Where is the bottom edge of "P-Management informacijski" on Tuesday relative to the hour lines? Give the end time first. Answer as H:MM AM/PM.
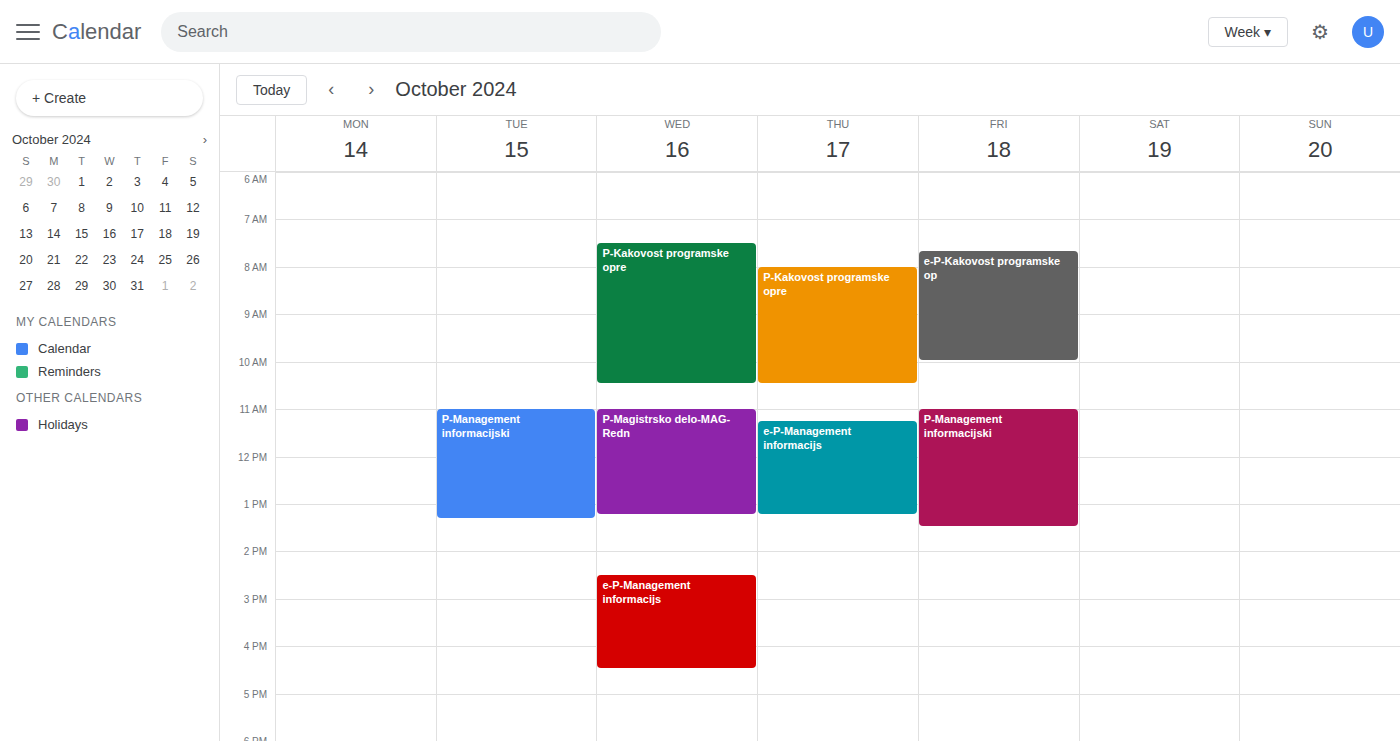
1:20 PM -- neither: 20 minutes below the 1 PM line and 40 minutes above the 2 PM line.